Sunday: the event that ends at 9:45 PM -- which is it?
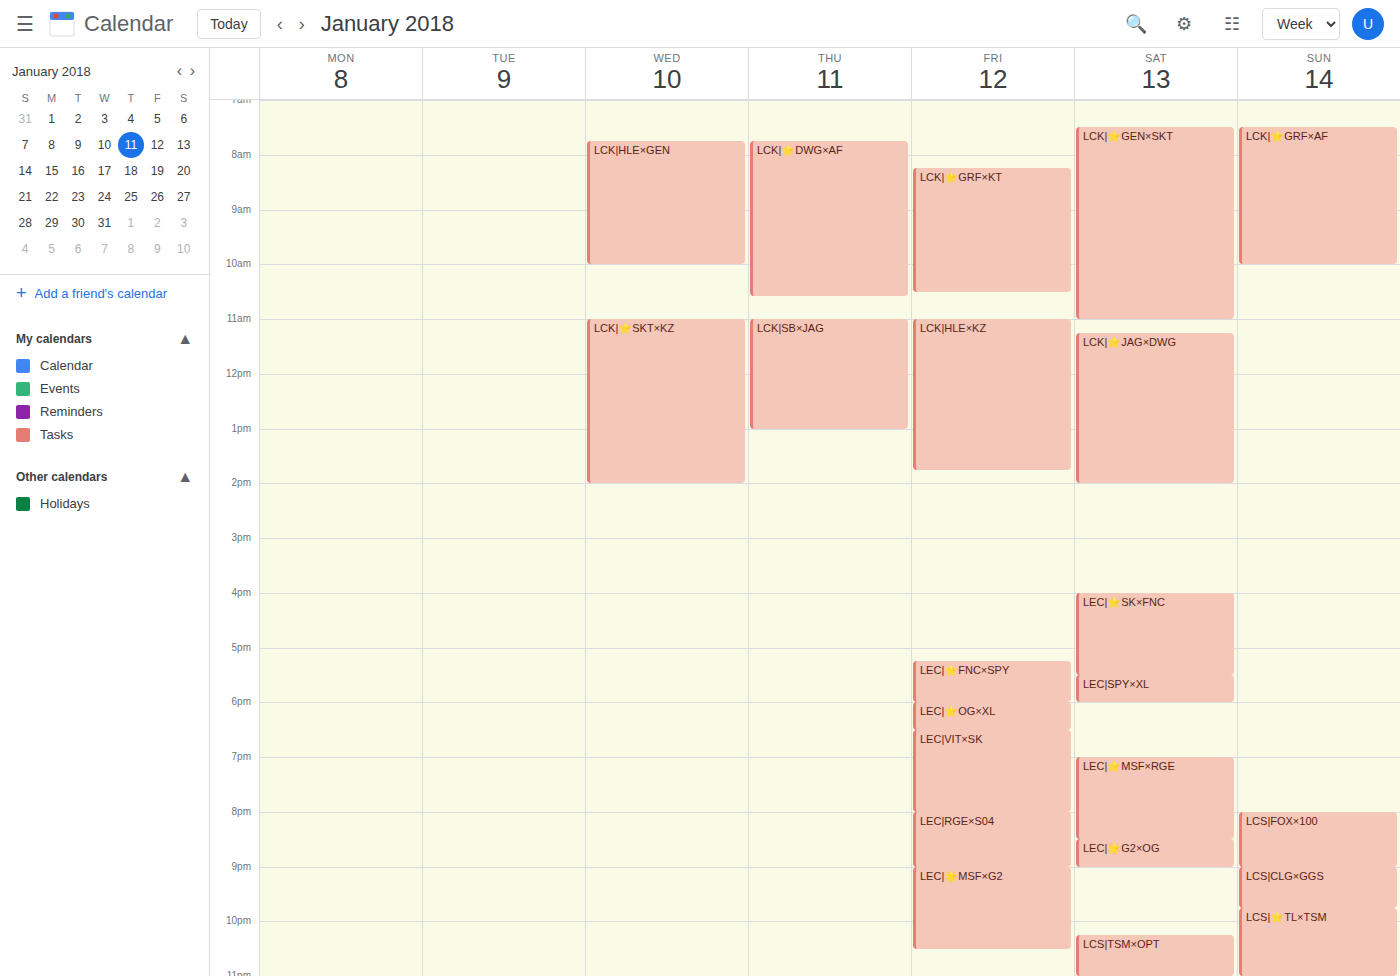
"LCS|CLG×GGS"